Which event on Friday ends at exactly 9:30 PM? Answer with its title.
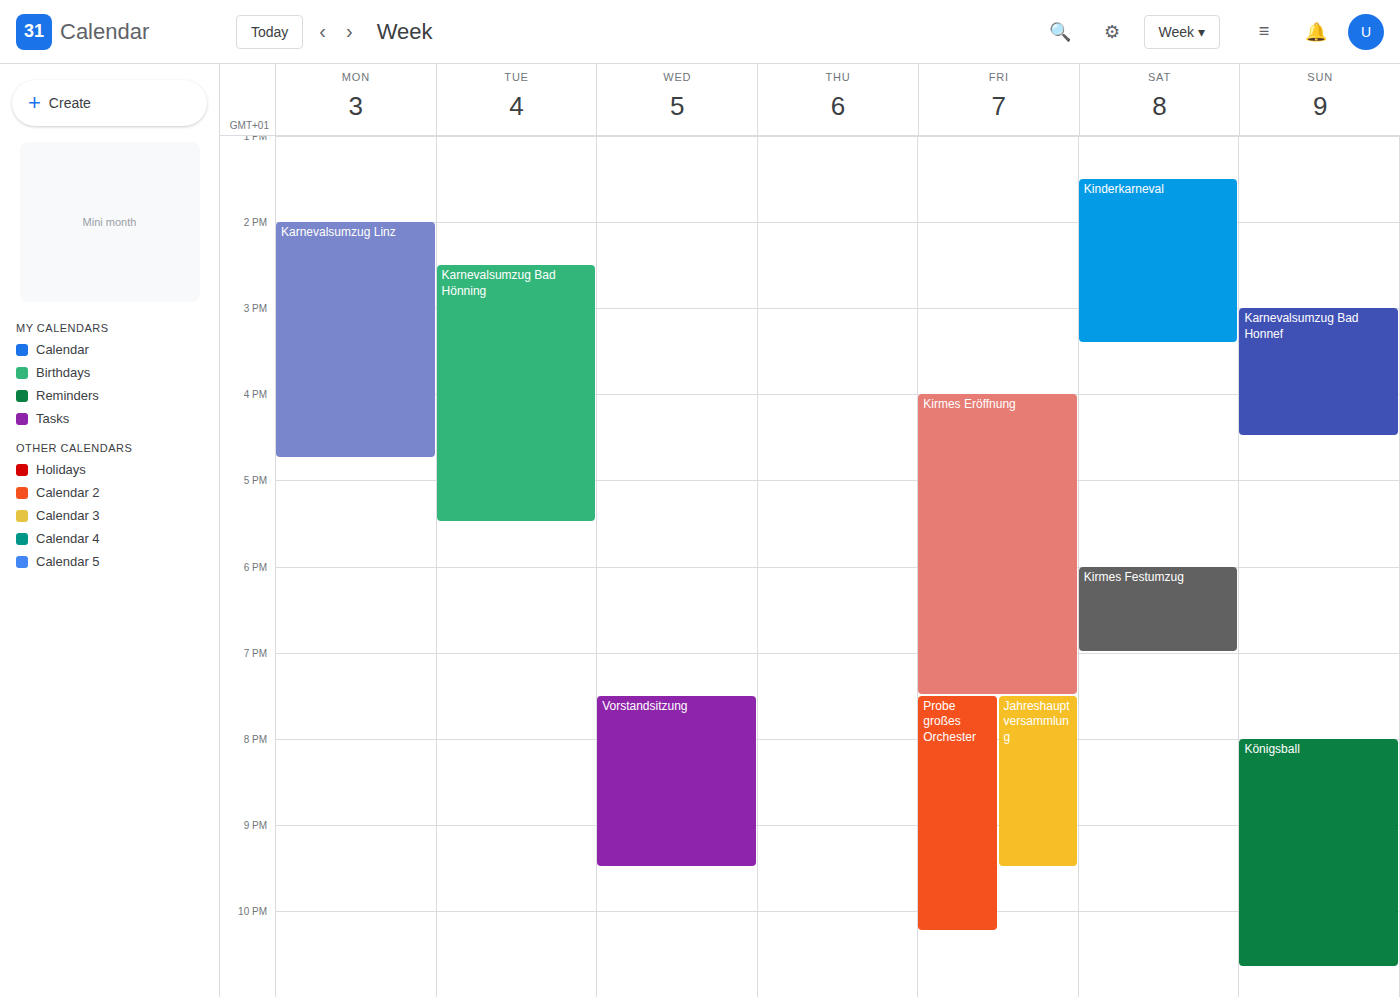
"Jahreshauptversammlung"